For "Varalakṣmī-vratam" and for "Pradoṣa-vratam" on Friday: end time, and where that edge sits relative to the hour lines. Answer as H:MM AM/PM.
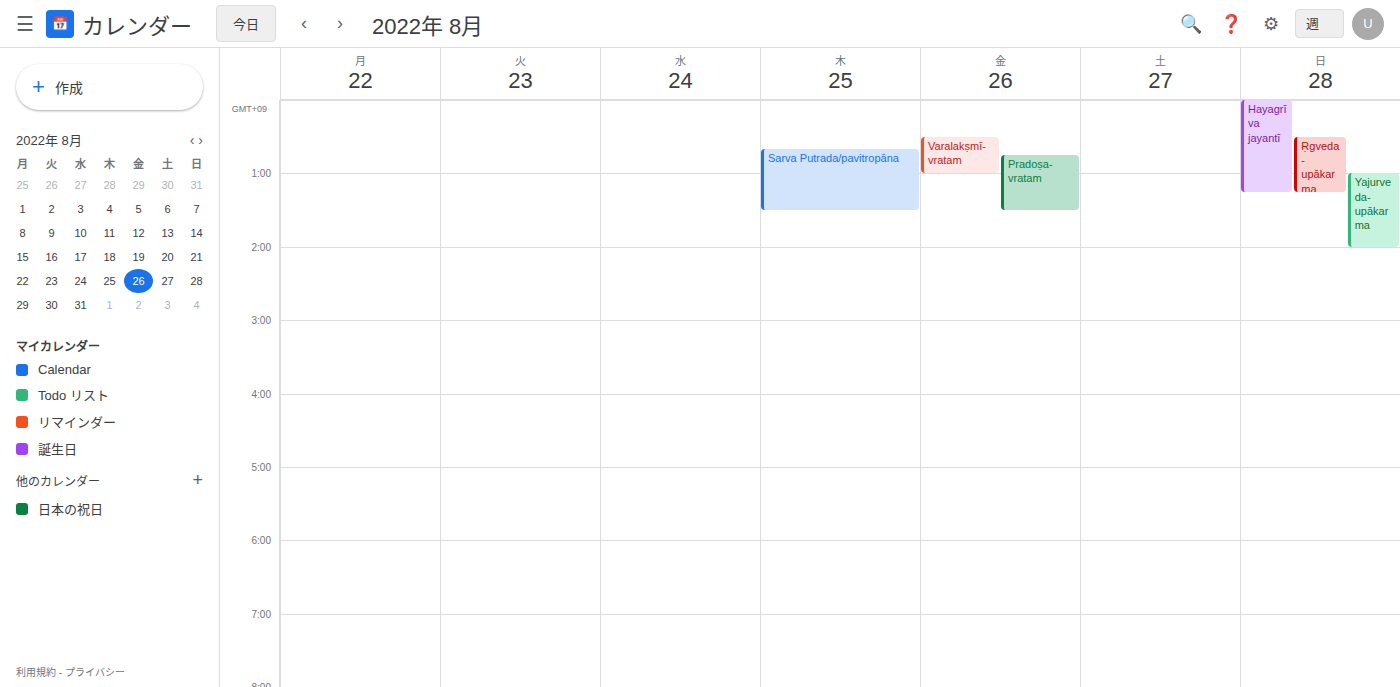
"Varalakṣmī-vratam": 1:00 AM, exactly on the 1 AM line. "Pradoṣa-vratam": 1:30 AM, halfway between the 1 AM and 2 AM lines.